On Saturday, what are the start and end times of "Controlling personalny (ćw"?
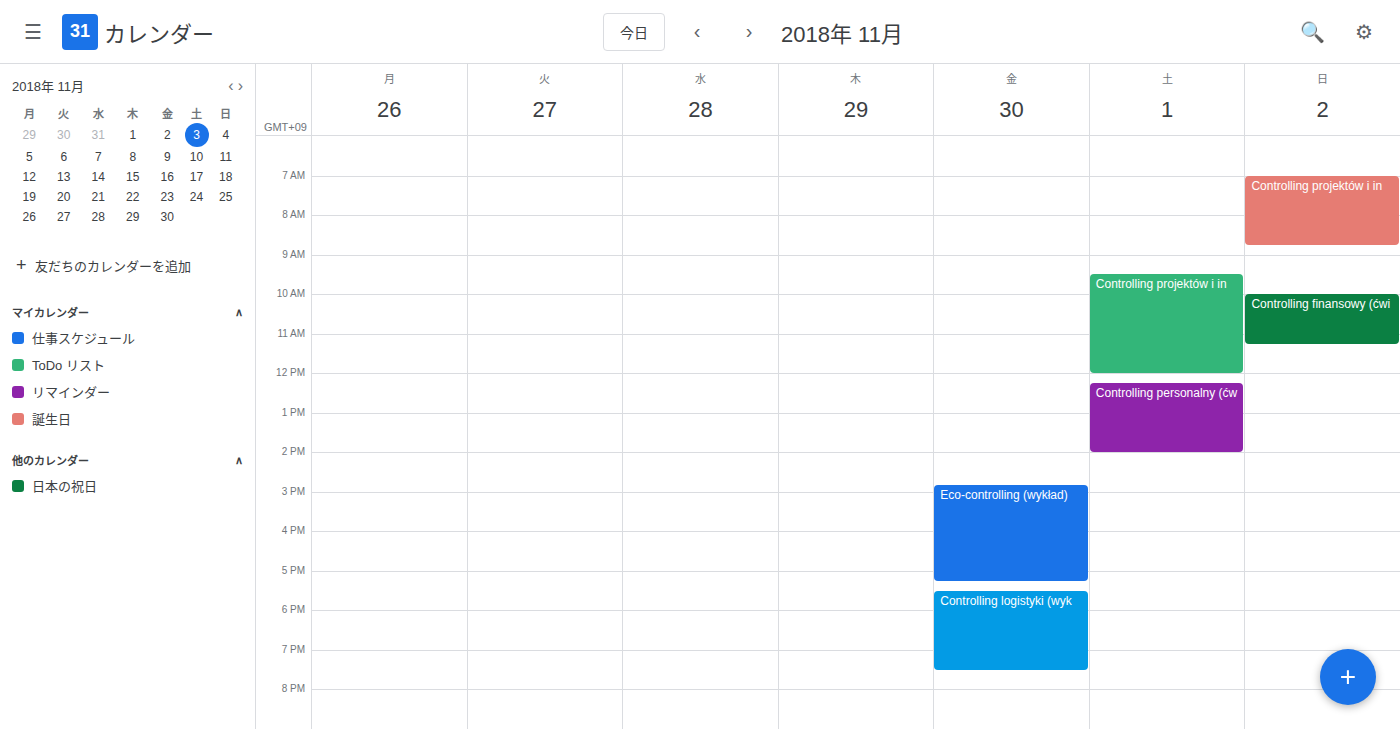
12:15 PM to 2:00 PM